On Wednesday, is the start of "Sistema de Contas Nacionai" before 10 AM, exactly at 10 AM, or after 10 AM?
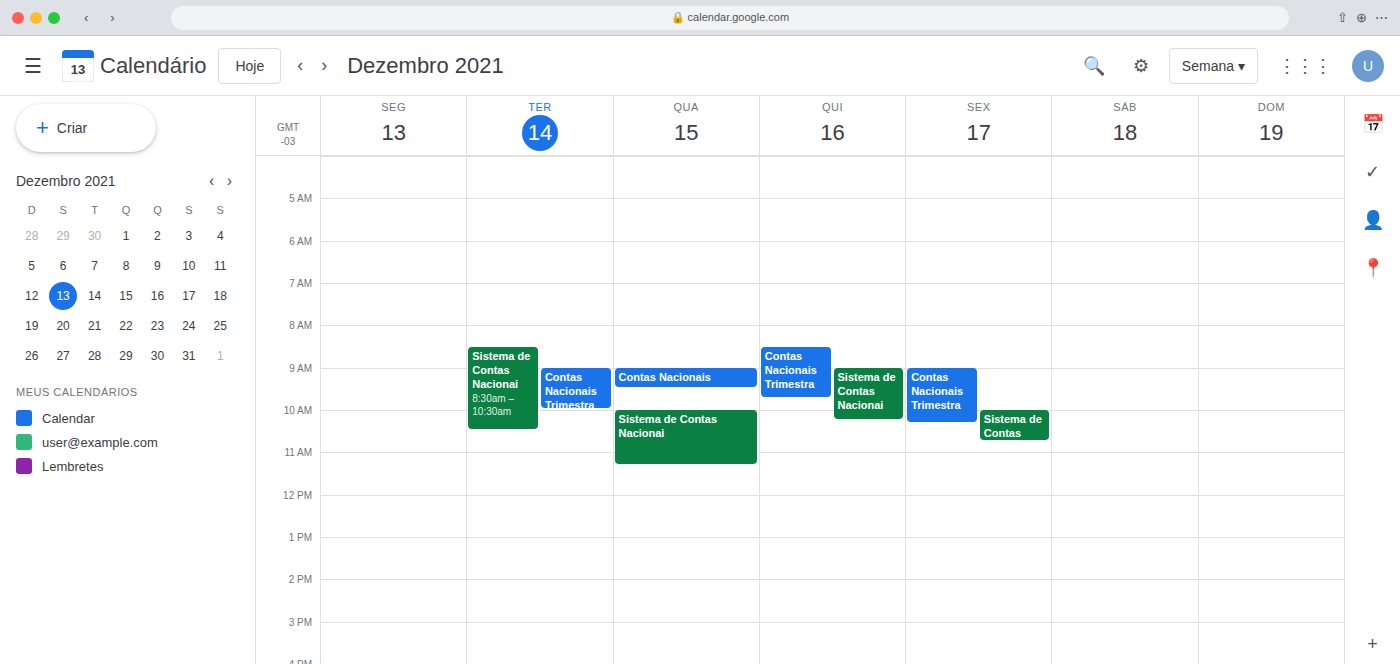
10:00 AM -- exactly at 10 AM, on the 10 AM line.